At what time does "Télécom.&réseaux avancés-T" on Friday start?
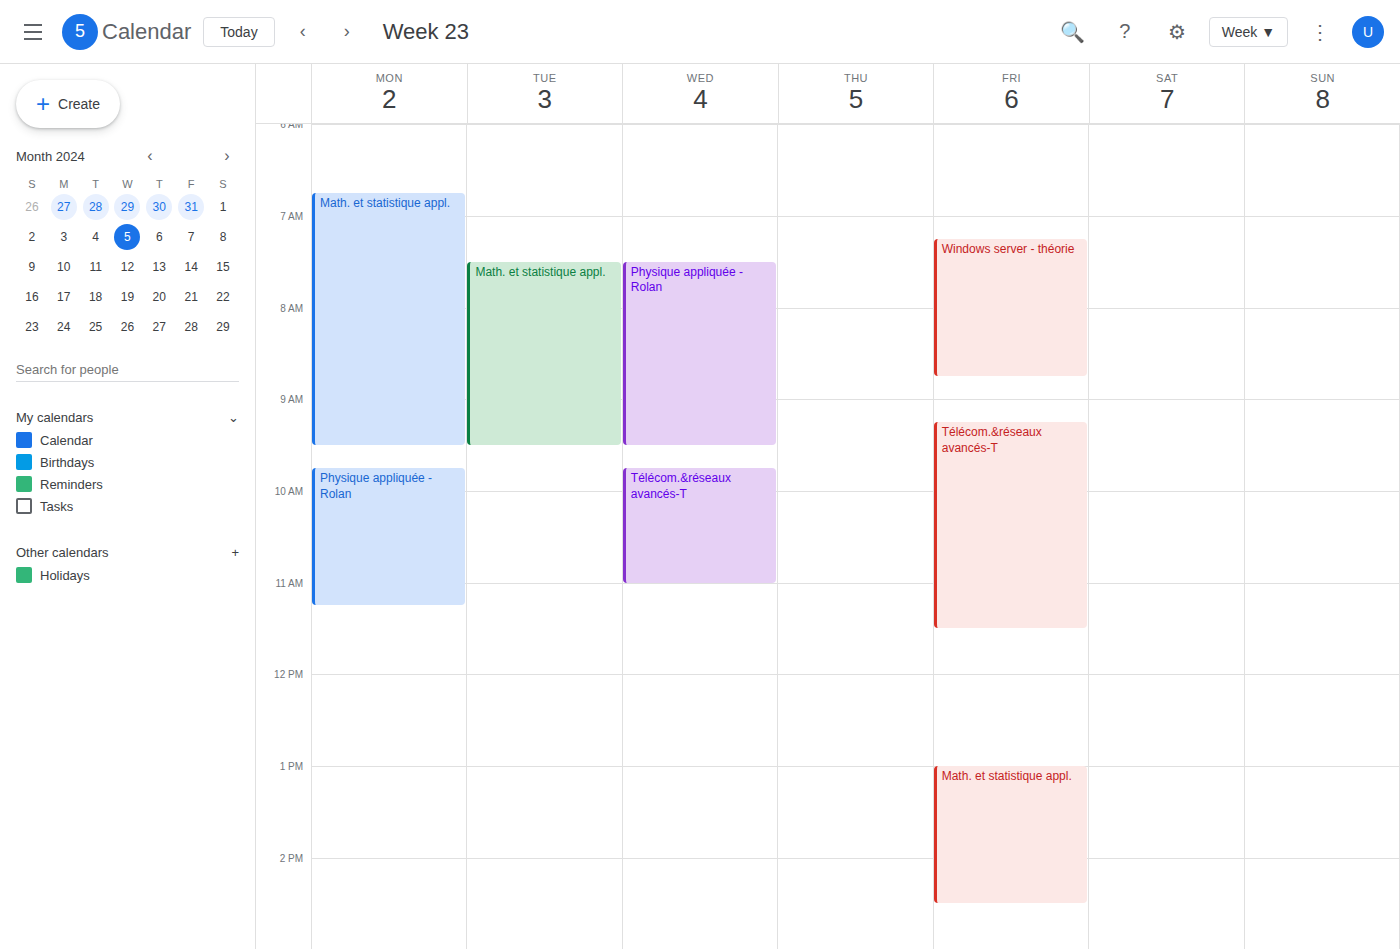
9:15 AM